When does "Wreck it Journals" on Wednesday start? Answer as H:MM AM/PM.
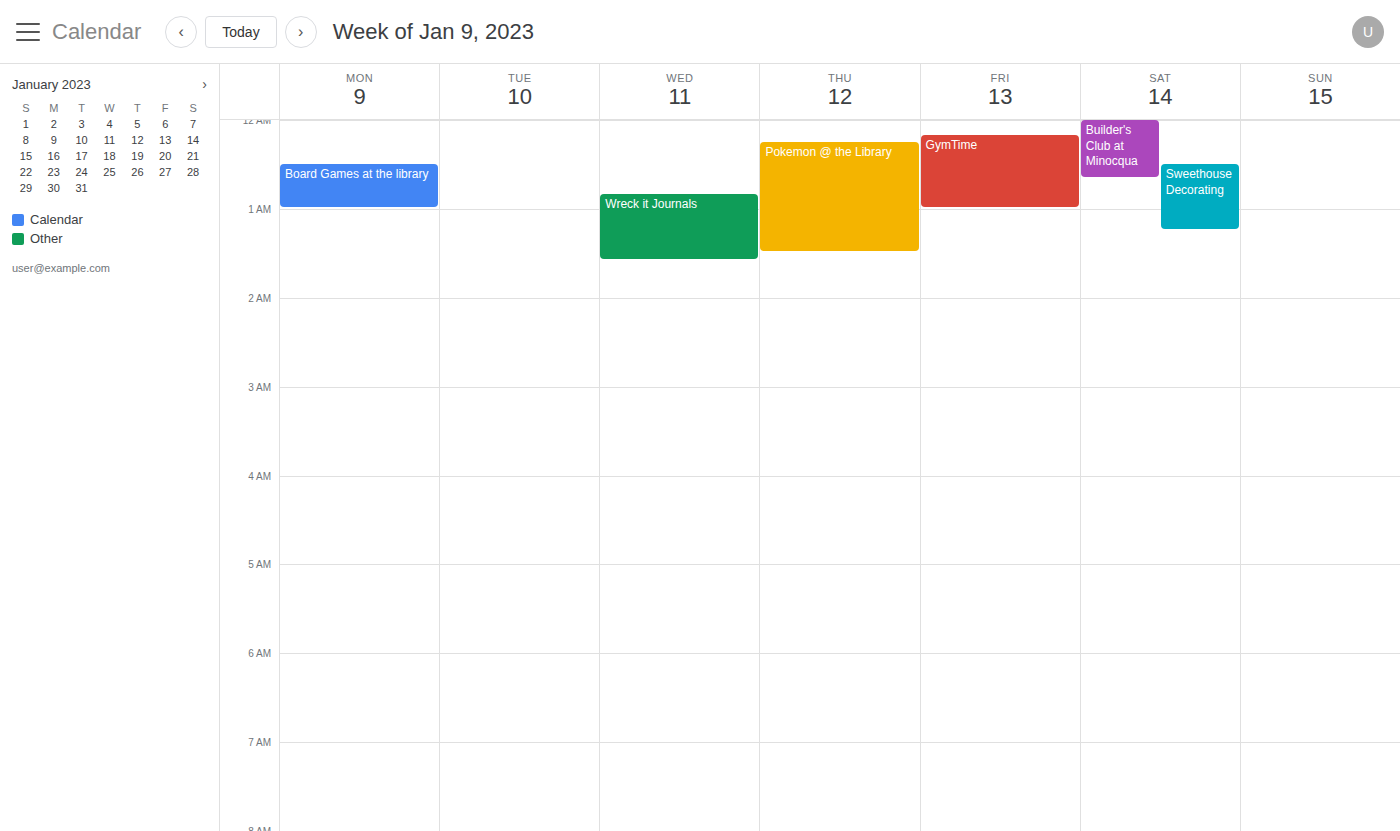
12:50 AM